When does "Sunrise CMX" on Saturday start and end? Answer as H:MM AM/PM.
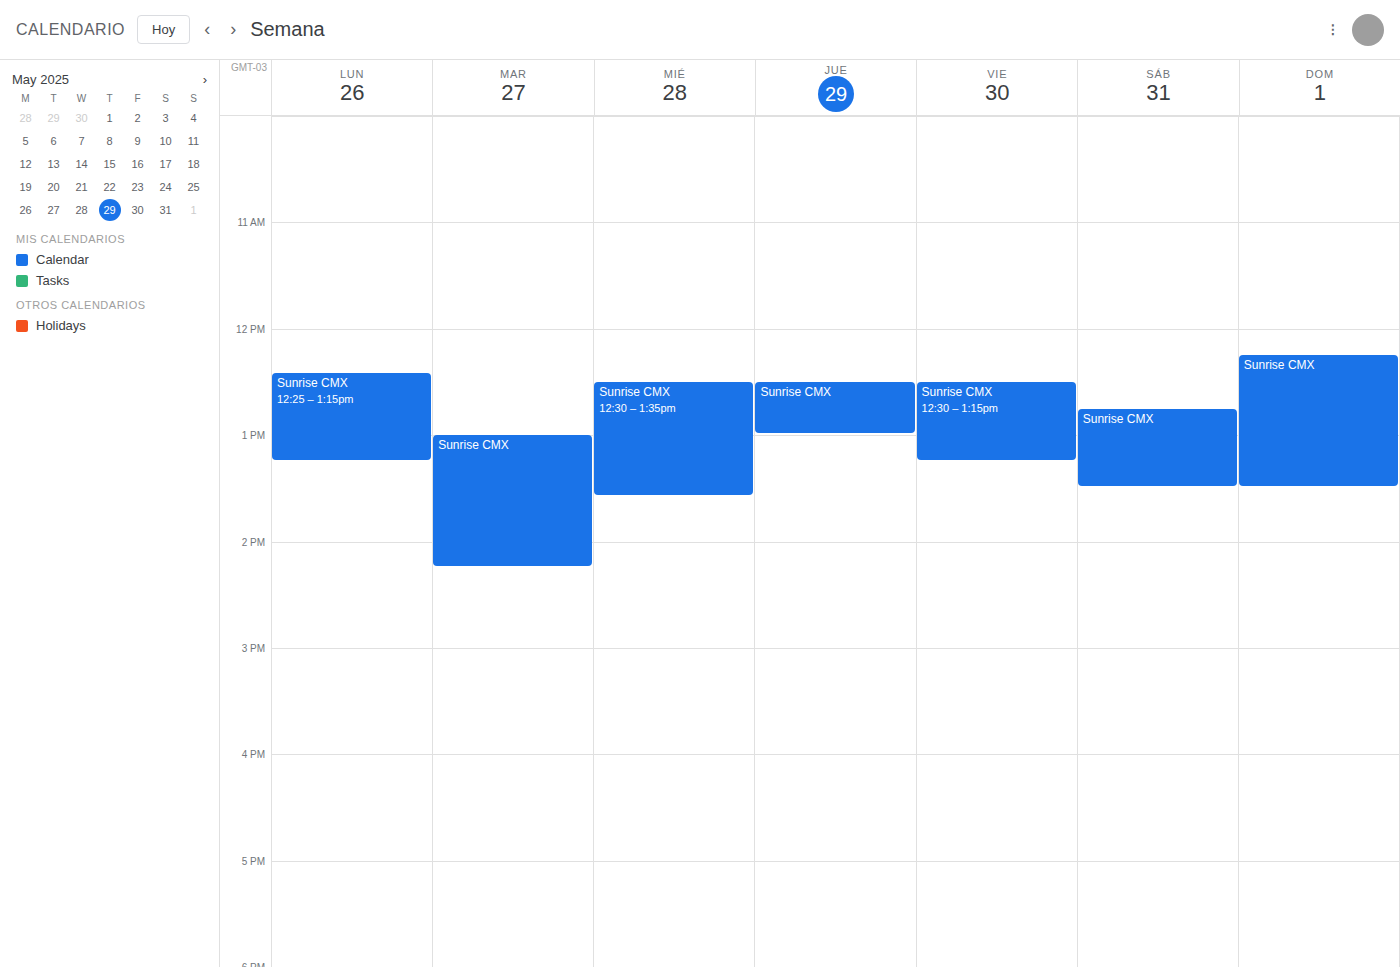
12:45 PM to 1:30 PM